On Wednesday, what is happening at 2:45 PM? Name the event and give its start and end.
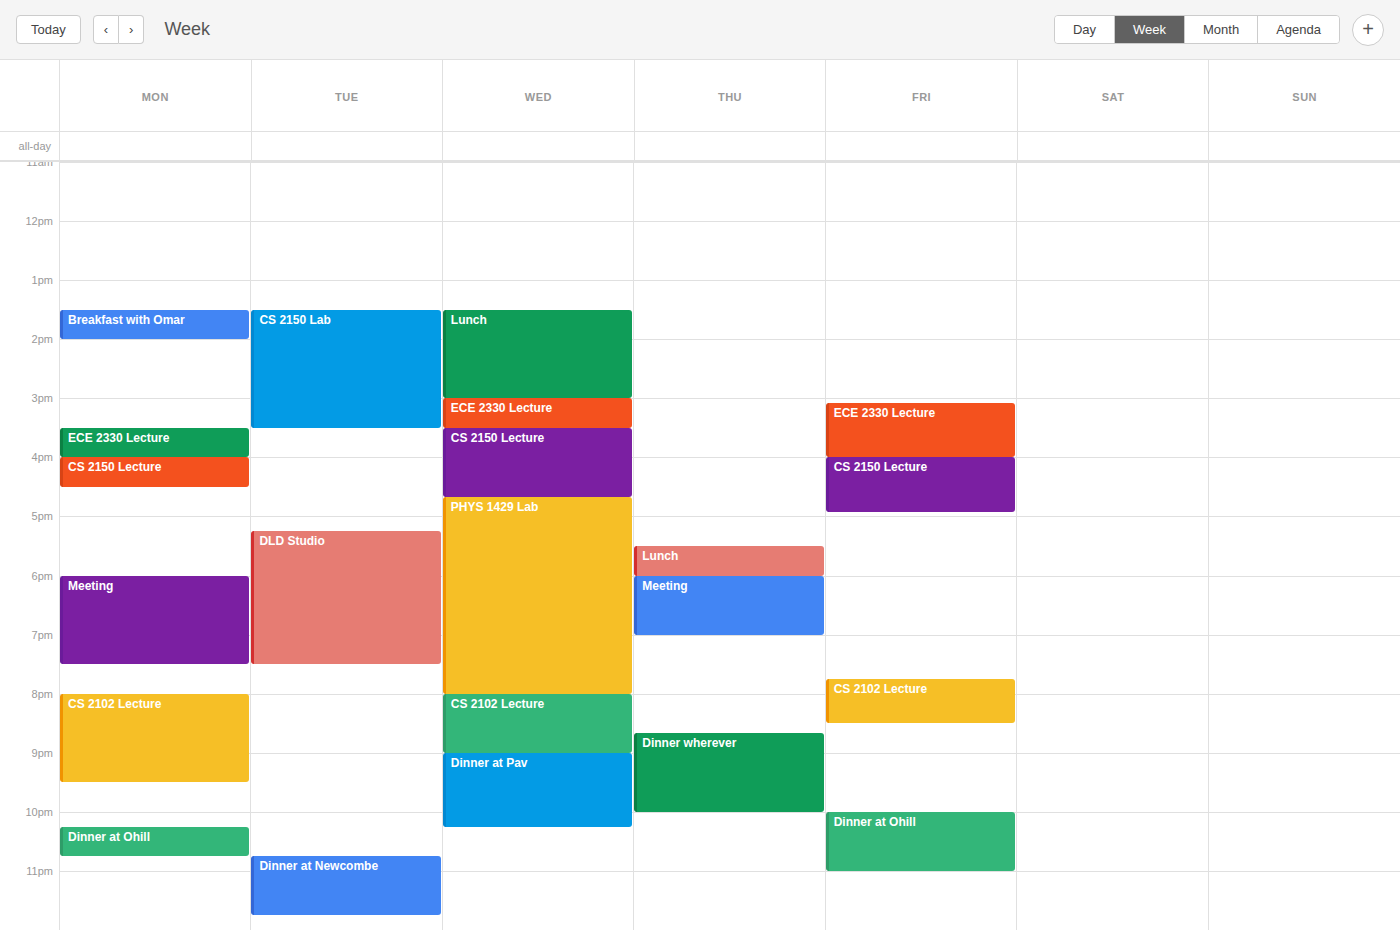
"Lunch", 1:30 PM to 3:00 PM